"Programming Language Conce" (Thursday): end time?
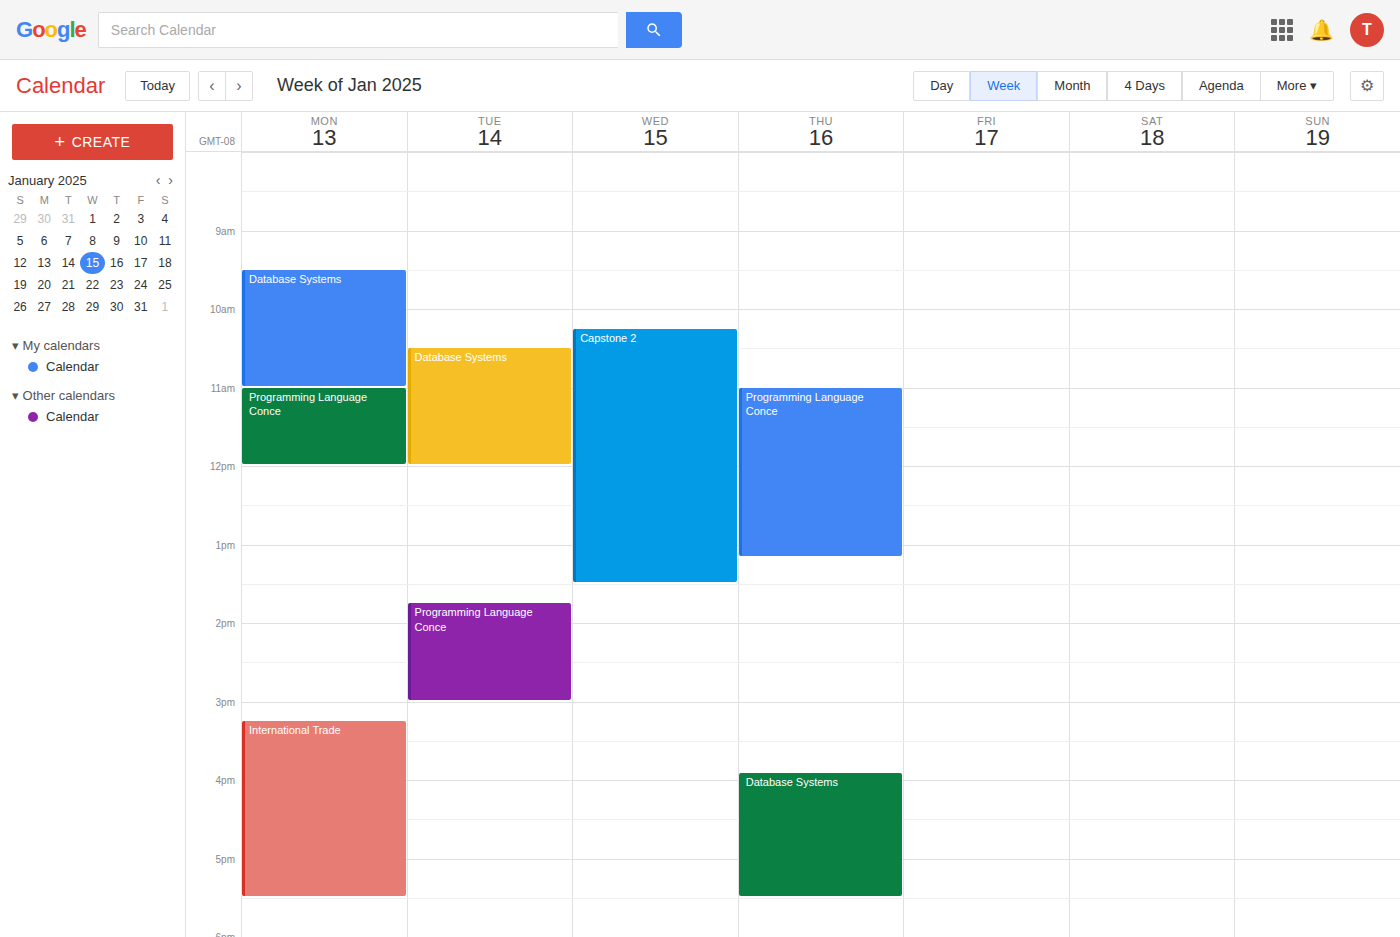
1:10 PM